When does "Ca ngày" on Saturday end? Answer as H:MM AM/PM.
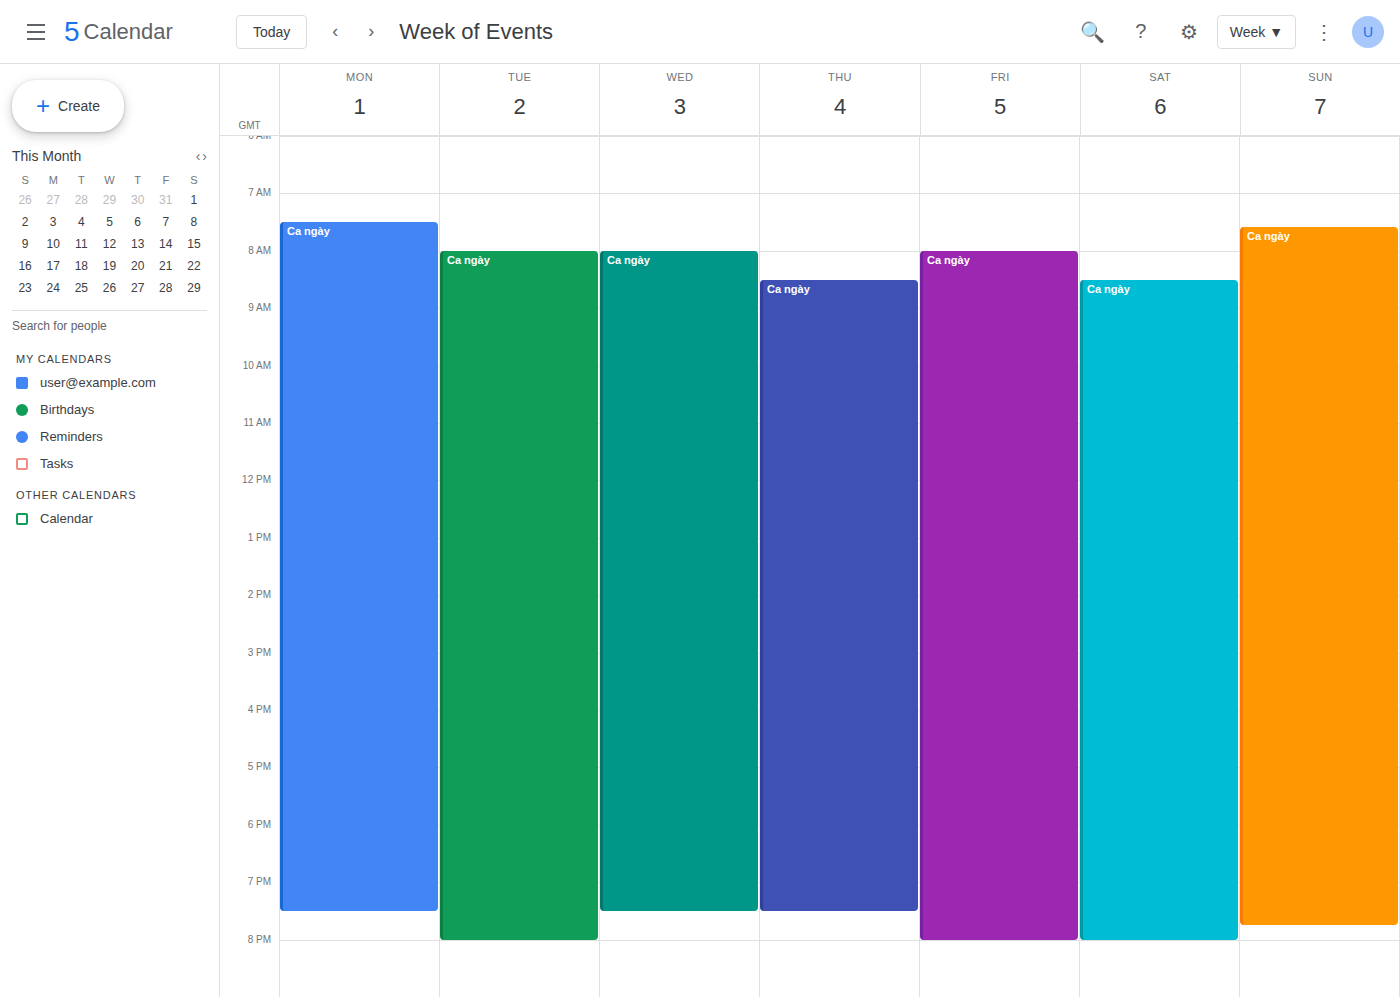
8:00 PM